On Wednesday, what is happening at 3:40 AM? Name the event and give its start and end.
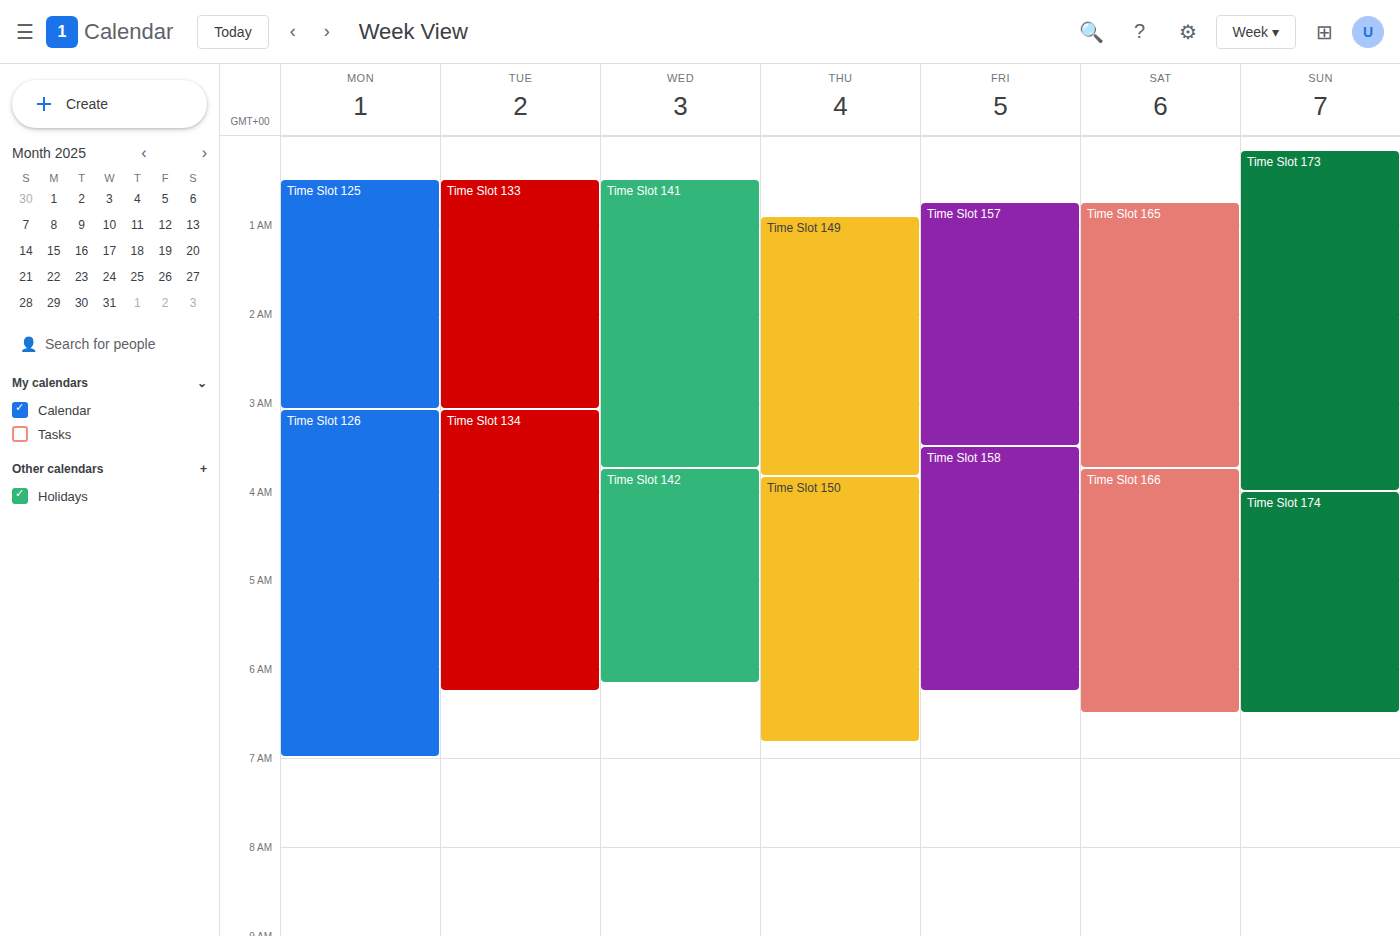
"Time Slot 141", 12:30 AM to 3:45 AM